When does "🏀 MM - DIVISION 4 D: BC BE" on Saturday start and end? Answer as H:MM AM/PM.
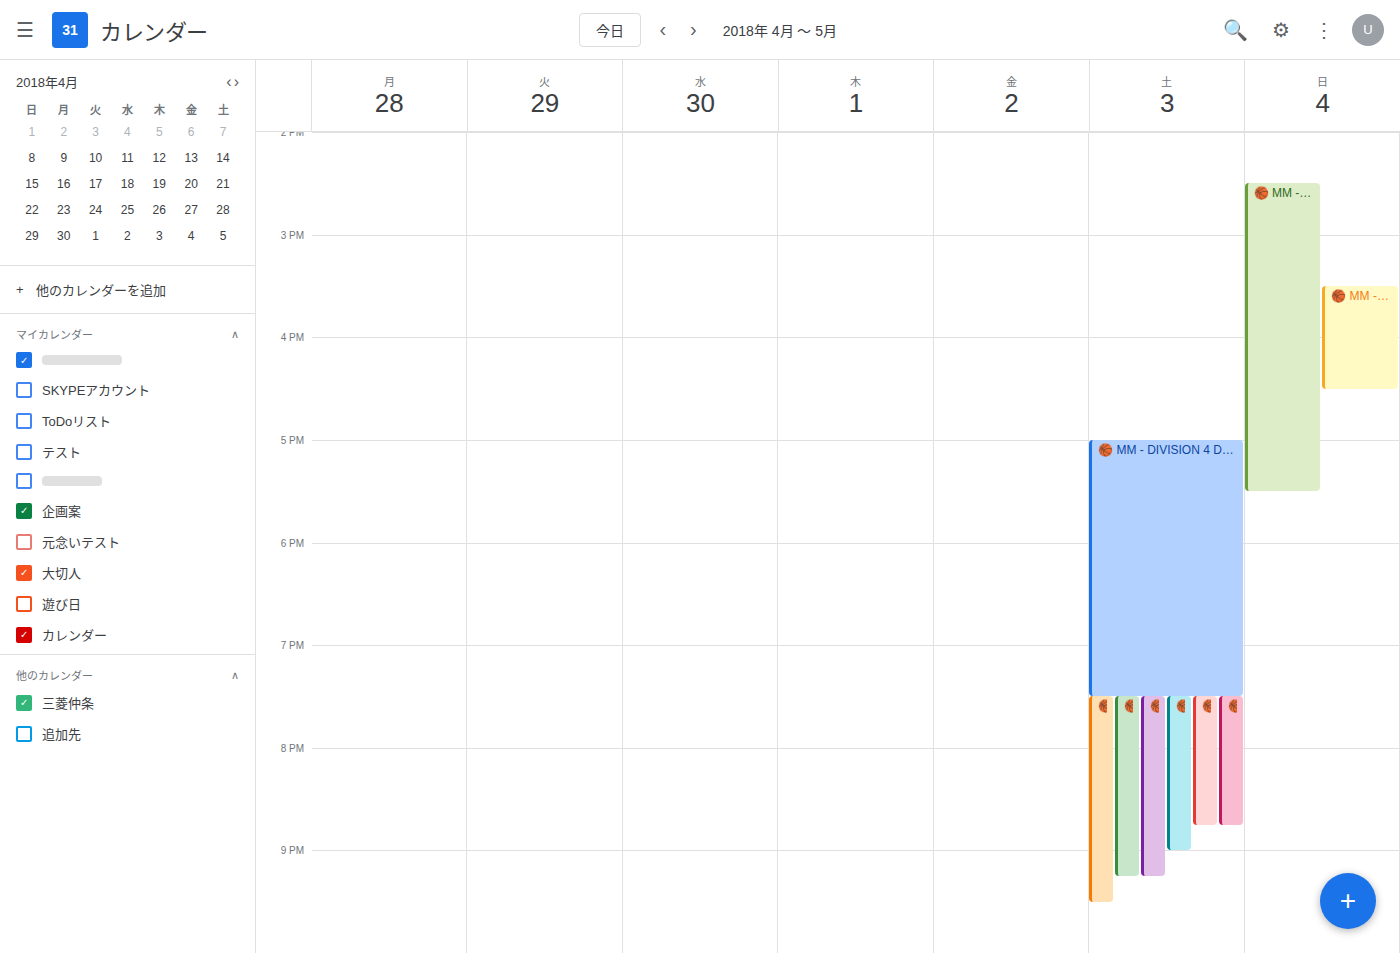
5:00 PM to 7:30 PM